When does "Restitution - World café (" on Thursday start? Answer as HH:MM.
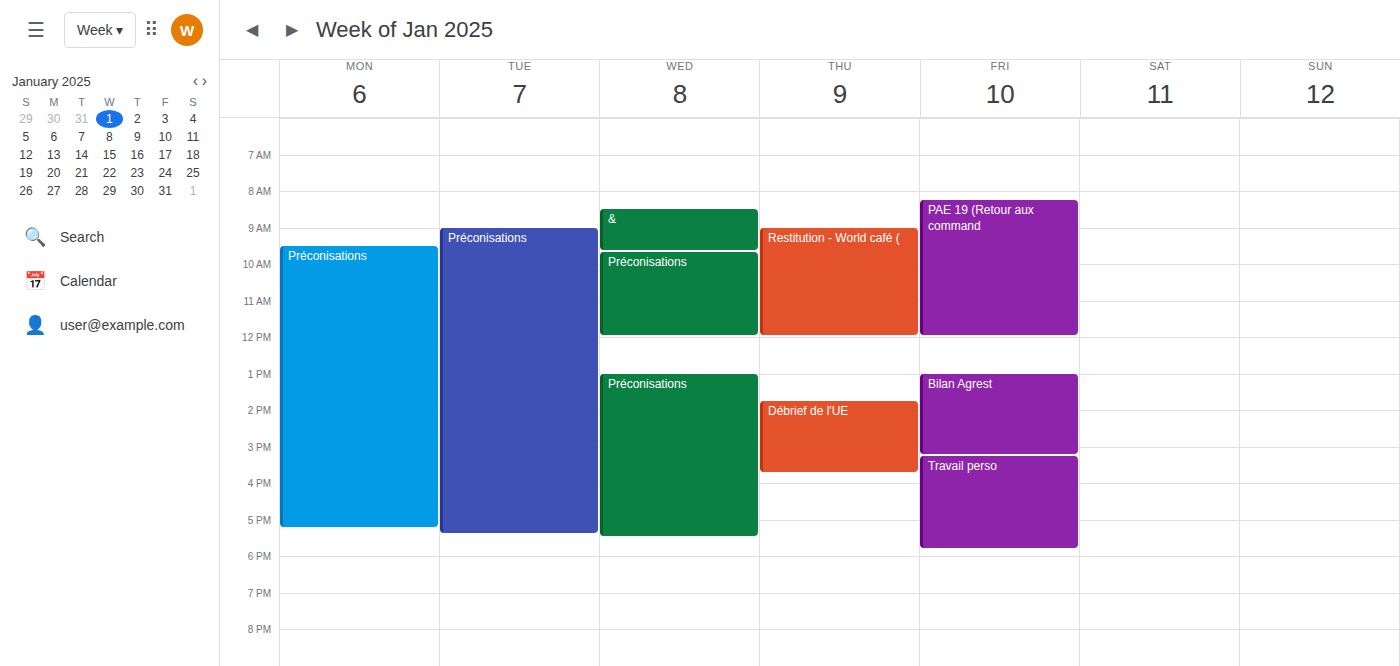
09:00